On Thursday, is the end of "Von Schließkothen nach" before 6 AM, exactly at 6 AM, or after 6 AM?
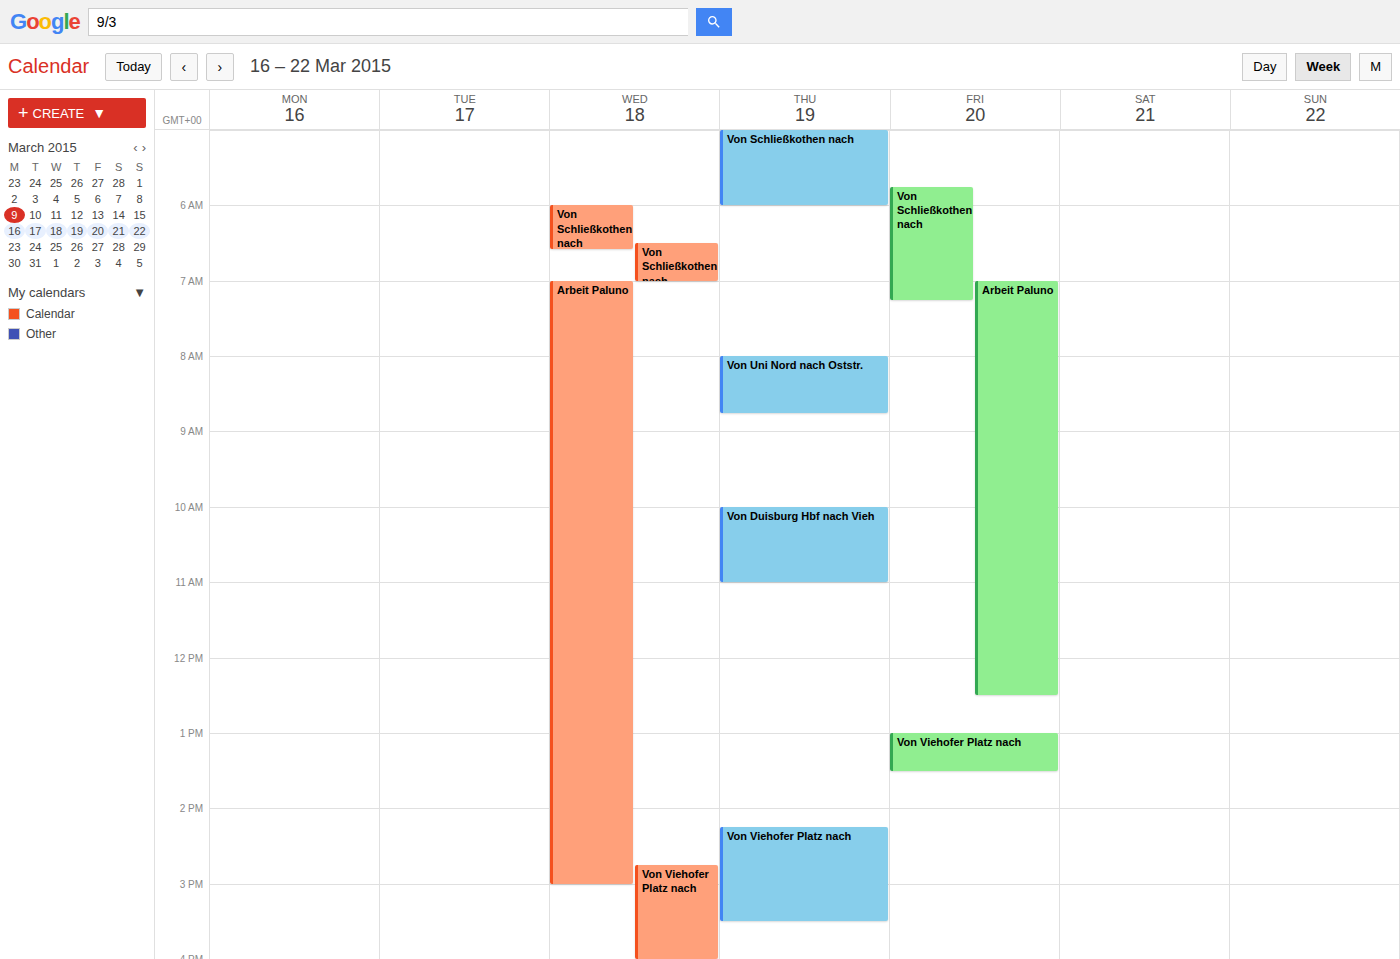
6:00 AM -- exactly at 6 AM, on the 6 AM line.